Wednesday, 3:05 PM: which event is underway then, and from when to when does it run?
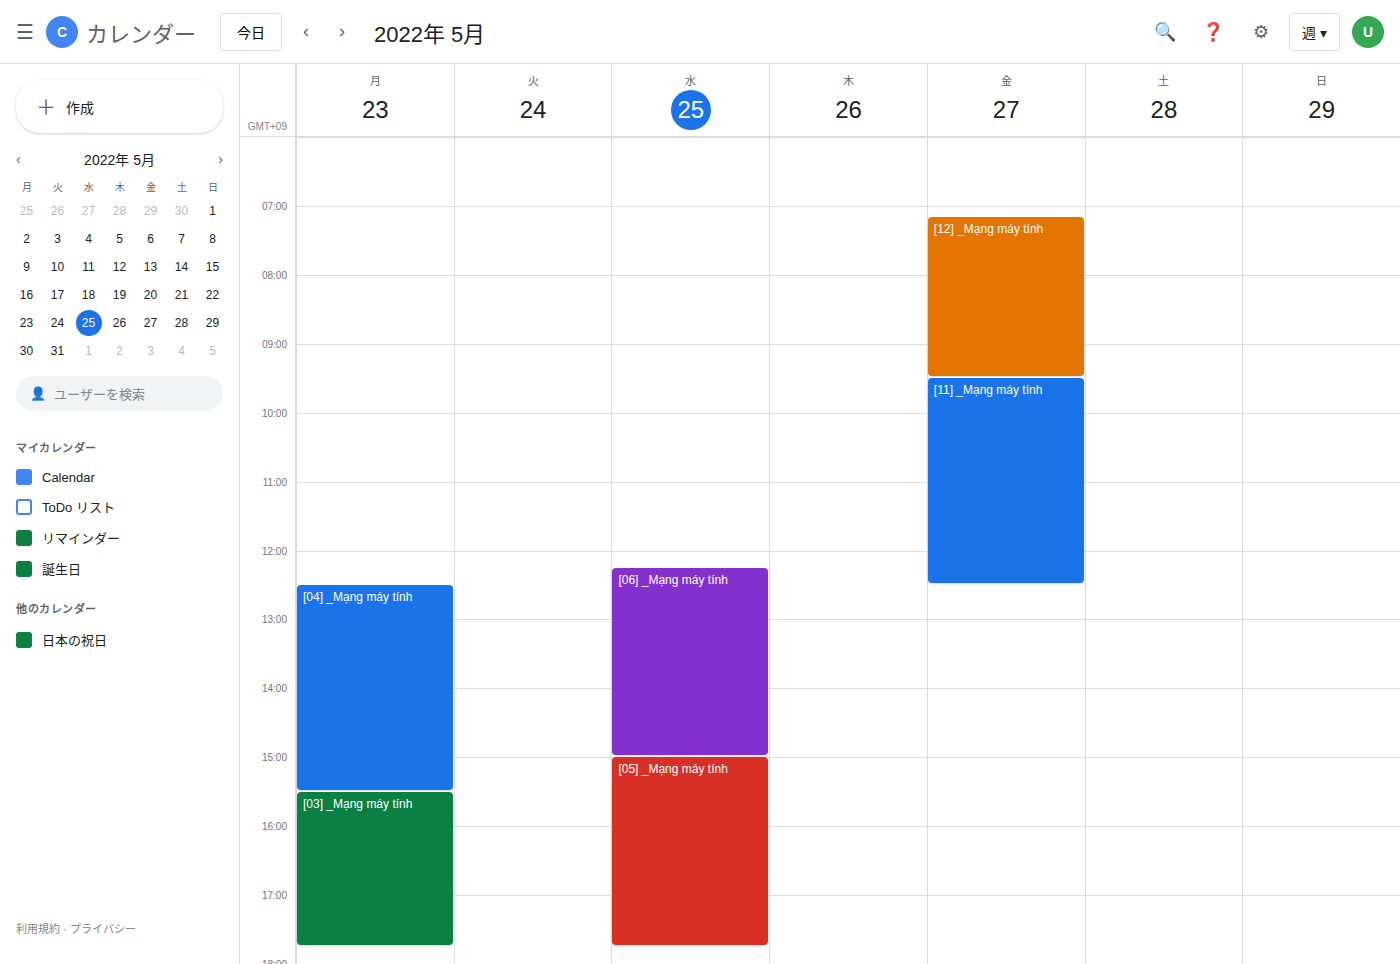
"[05] _Mạng máy tính", 3:00 PM to 5:45 PM